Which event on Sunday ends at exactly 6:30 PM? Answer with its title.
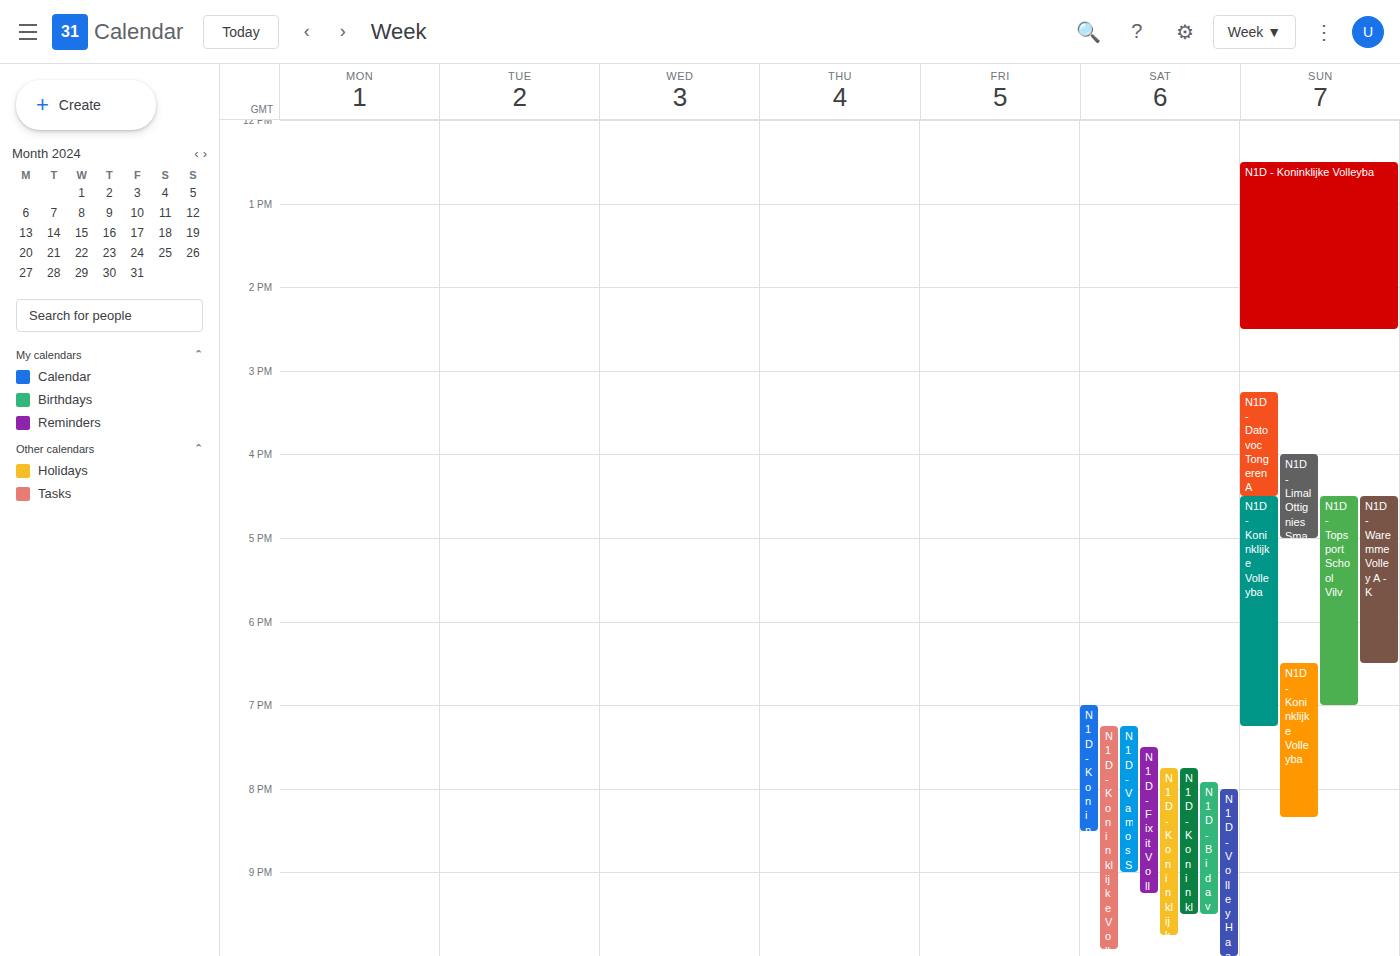
"N1D - Waremme Volley A - K"